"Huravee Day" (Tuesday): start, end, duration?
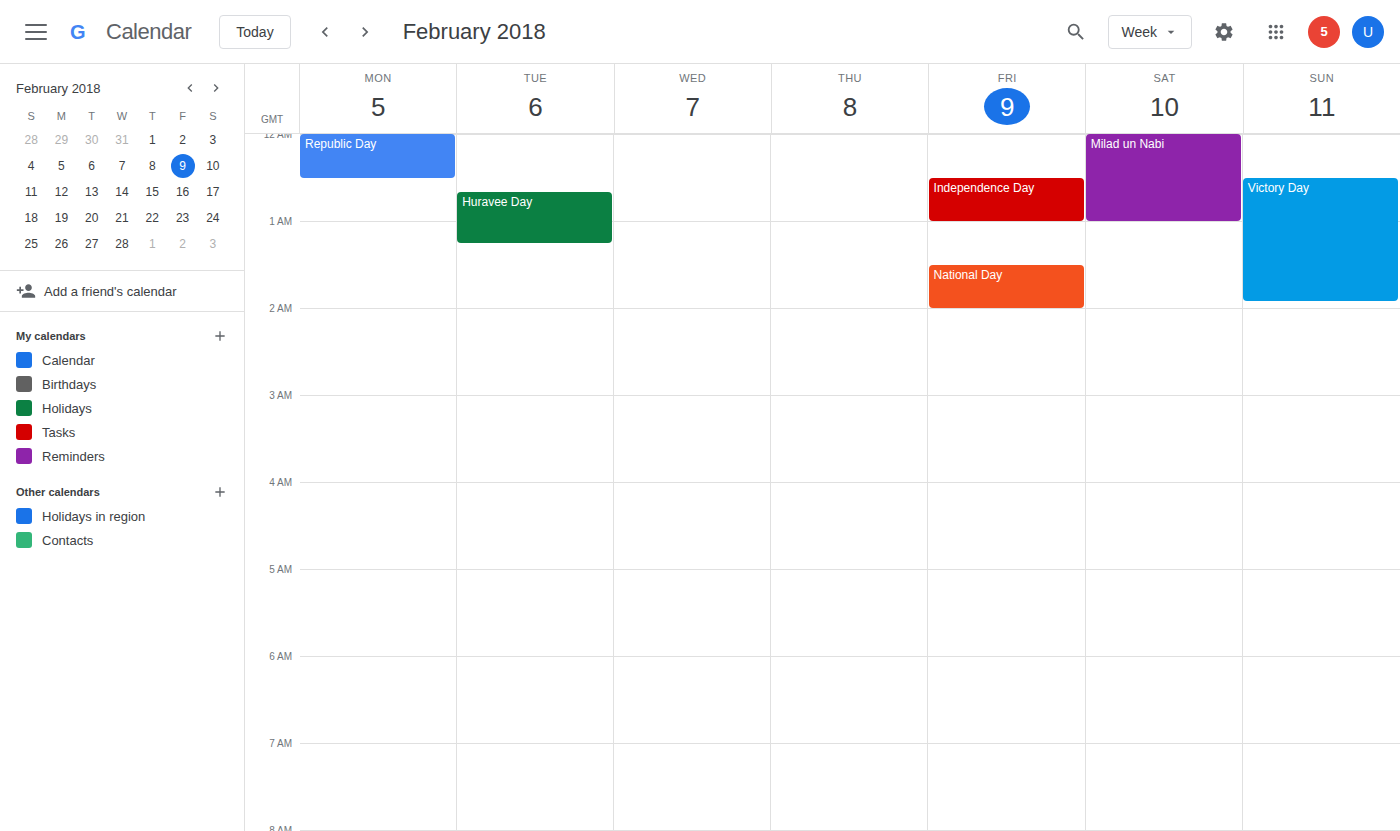
12:40 AM to 1:15 AM, 35 minutes